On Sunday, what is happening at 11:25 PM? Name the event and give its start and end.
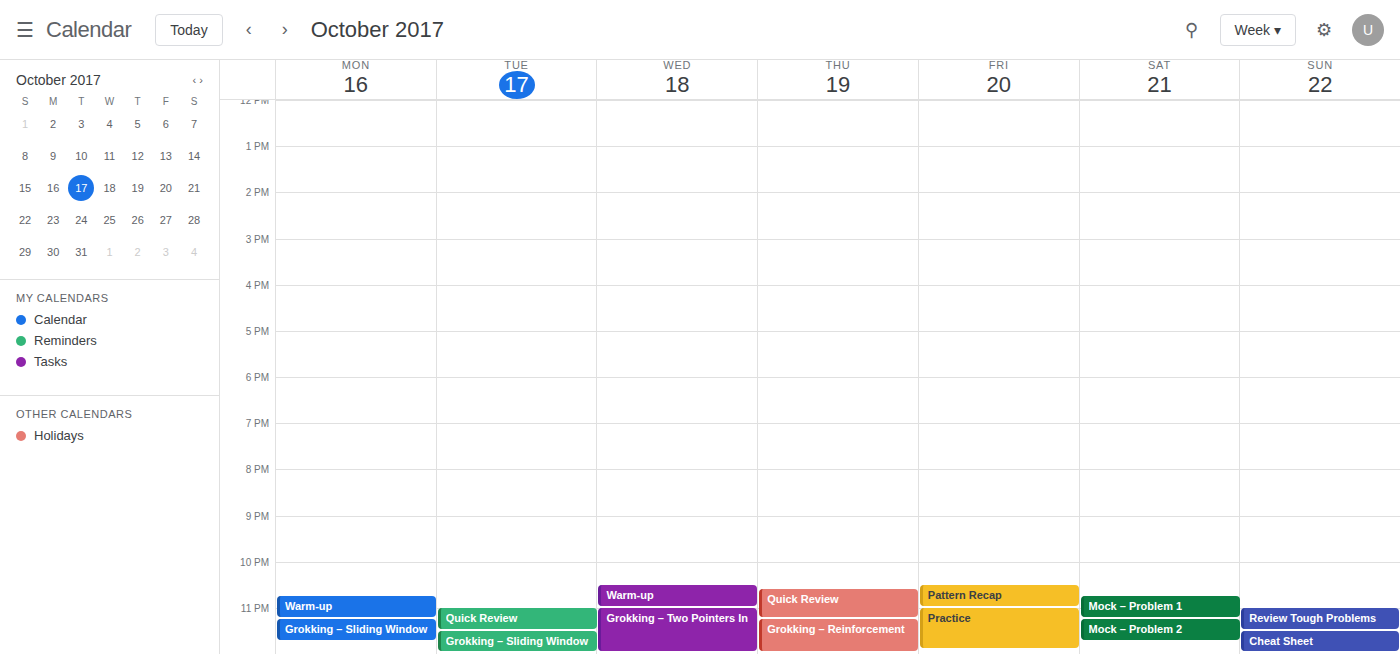
"Review Tough Problems", 11:00 PM to 11:30 PM